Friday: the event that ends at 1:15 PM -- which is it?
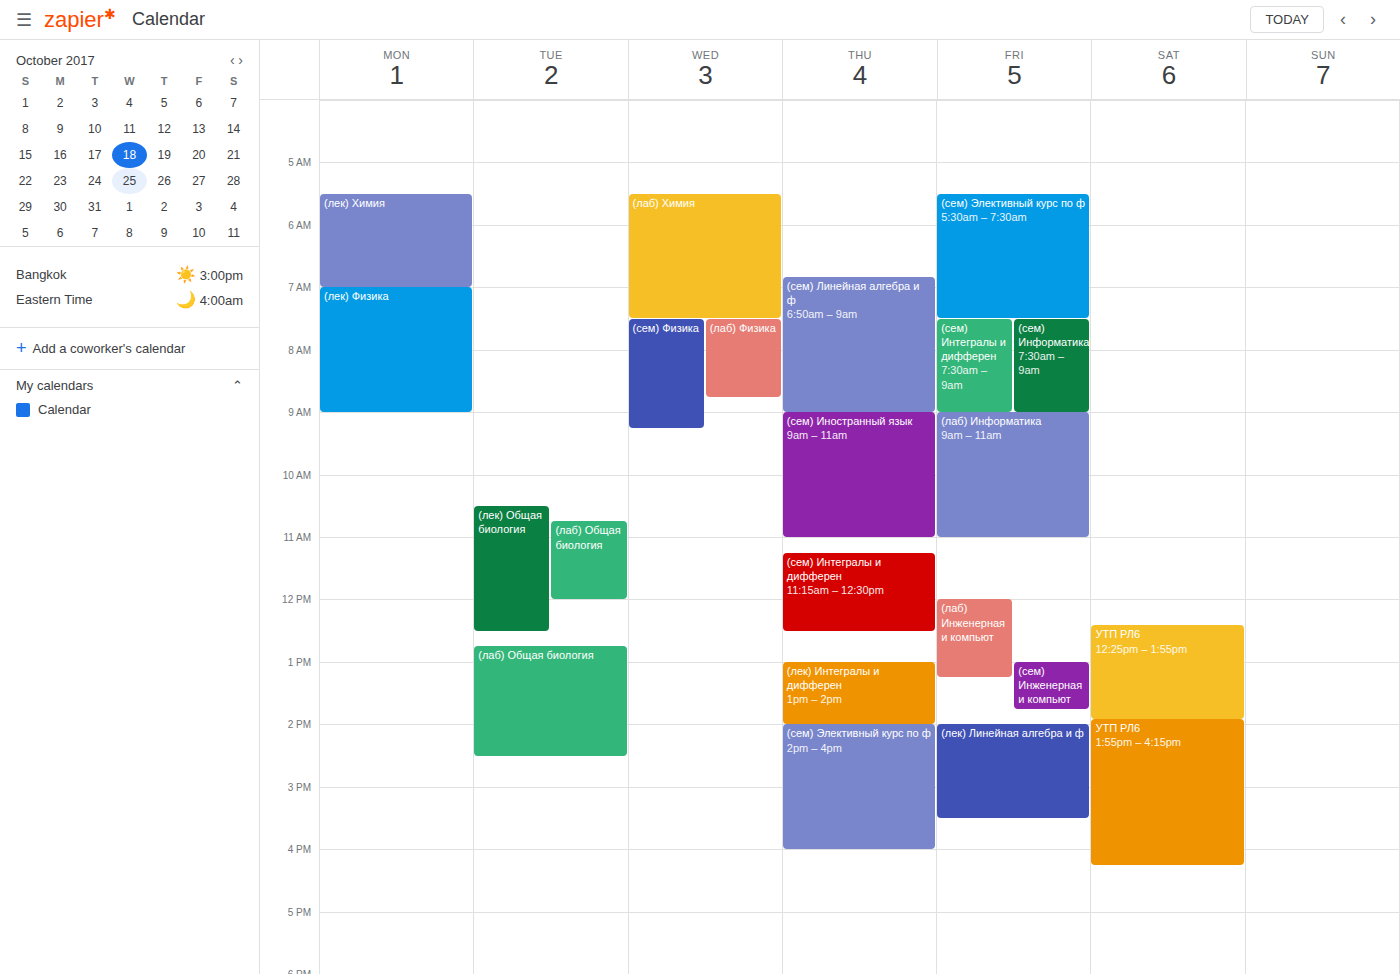
"(лаб) Инженерная и компьют"